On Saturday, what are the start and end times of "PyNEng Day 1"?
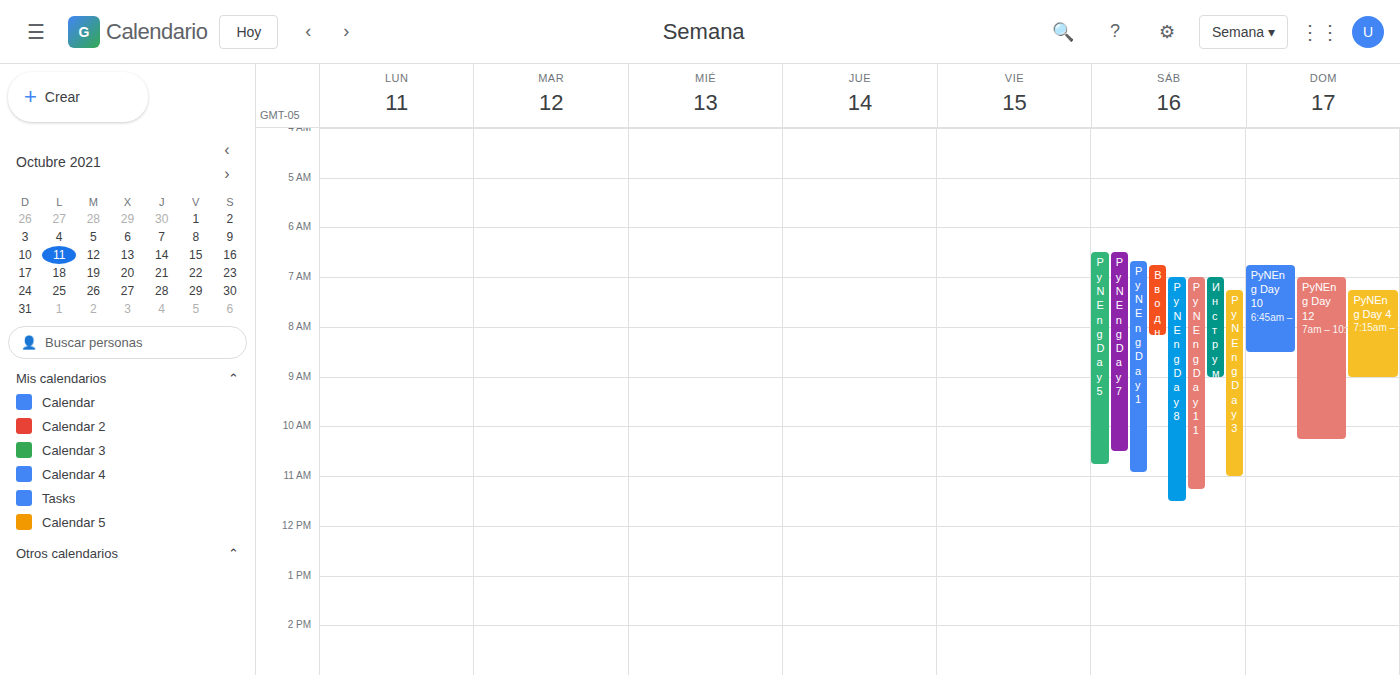
6:40 AM to 10:55 AM